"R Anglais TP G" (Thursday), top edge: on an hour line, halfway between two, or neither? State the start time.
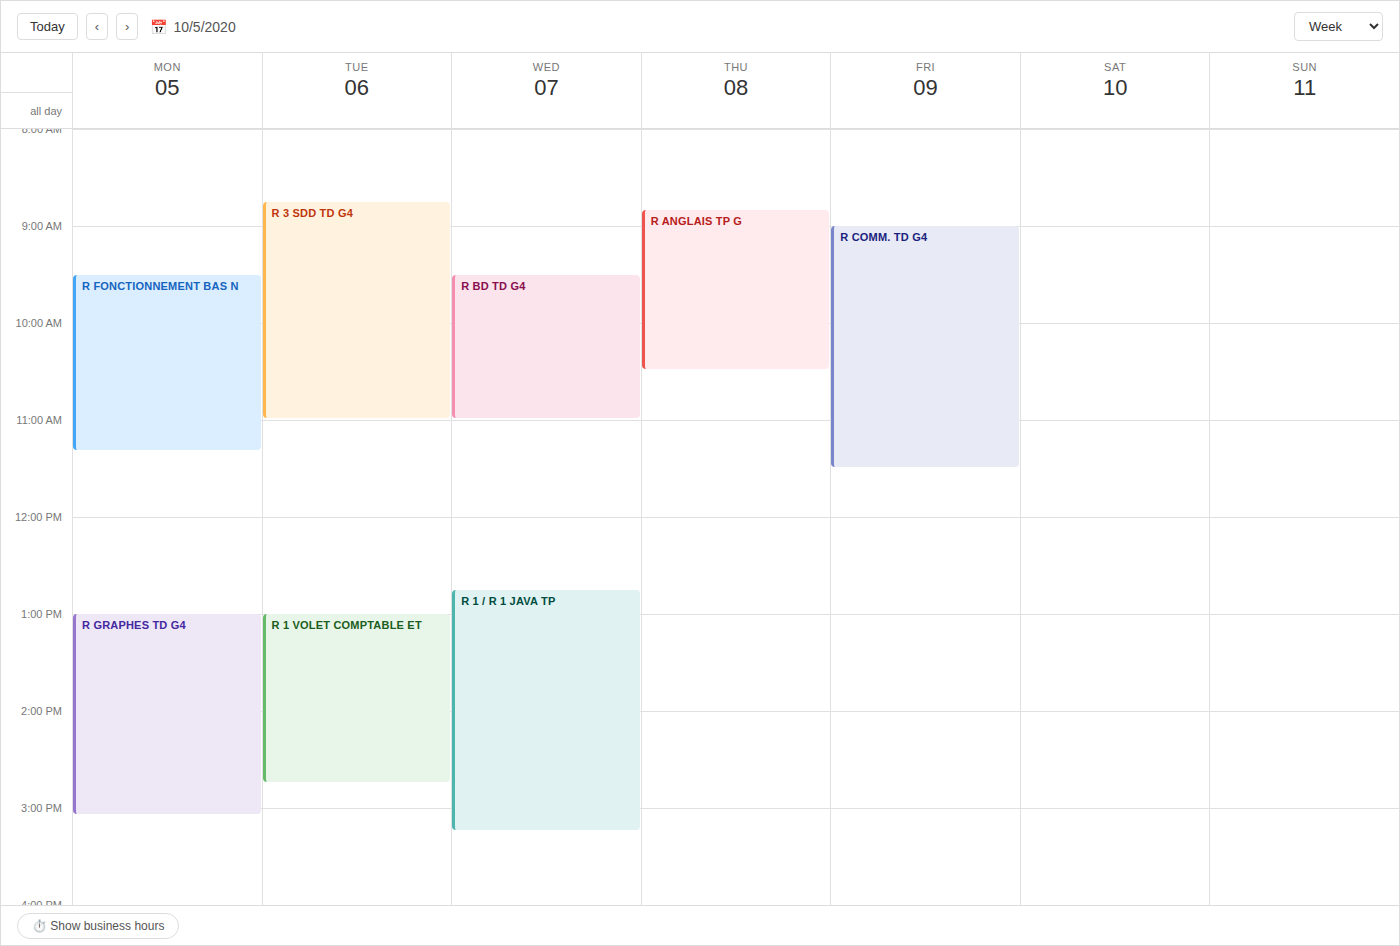
8:50 AM -- neither: 50 minutes below the 8 AM line and 10 minutes above the 9 AM line.